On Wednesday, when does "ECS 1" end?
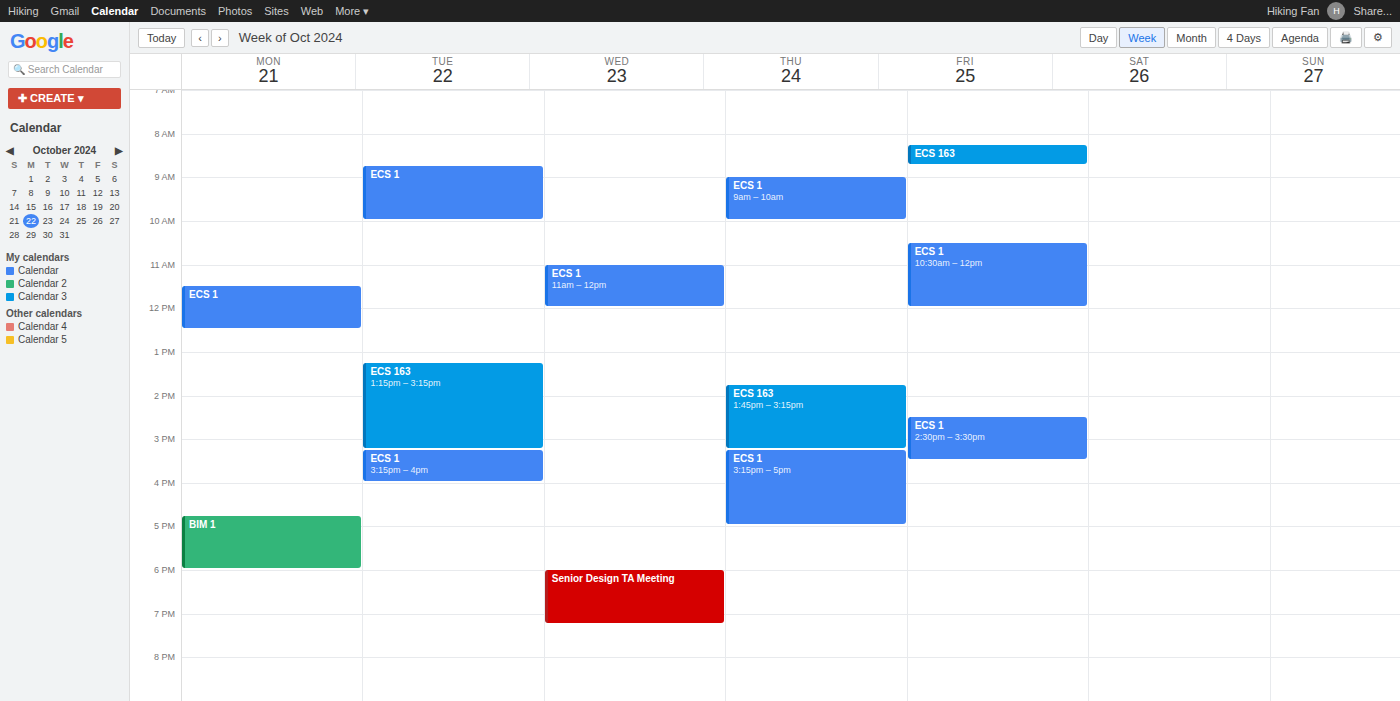
12:00 PM